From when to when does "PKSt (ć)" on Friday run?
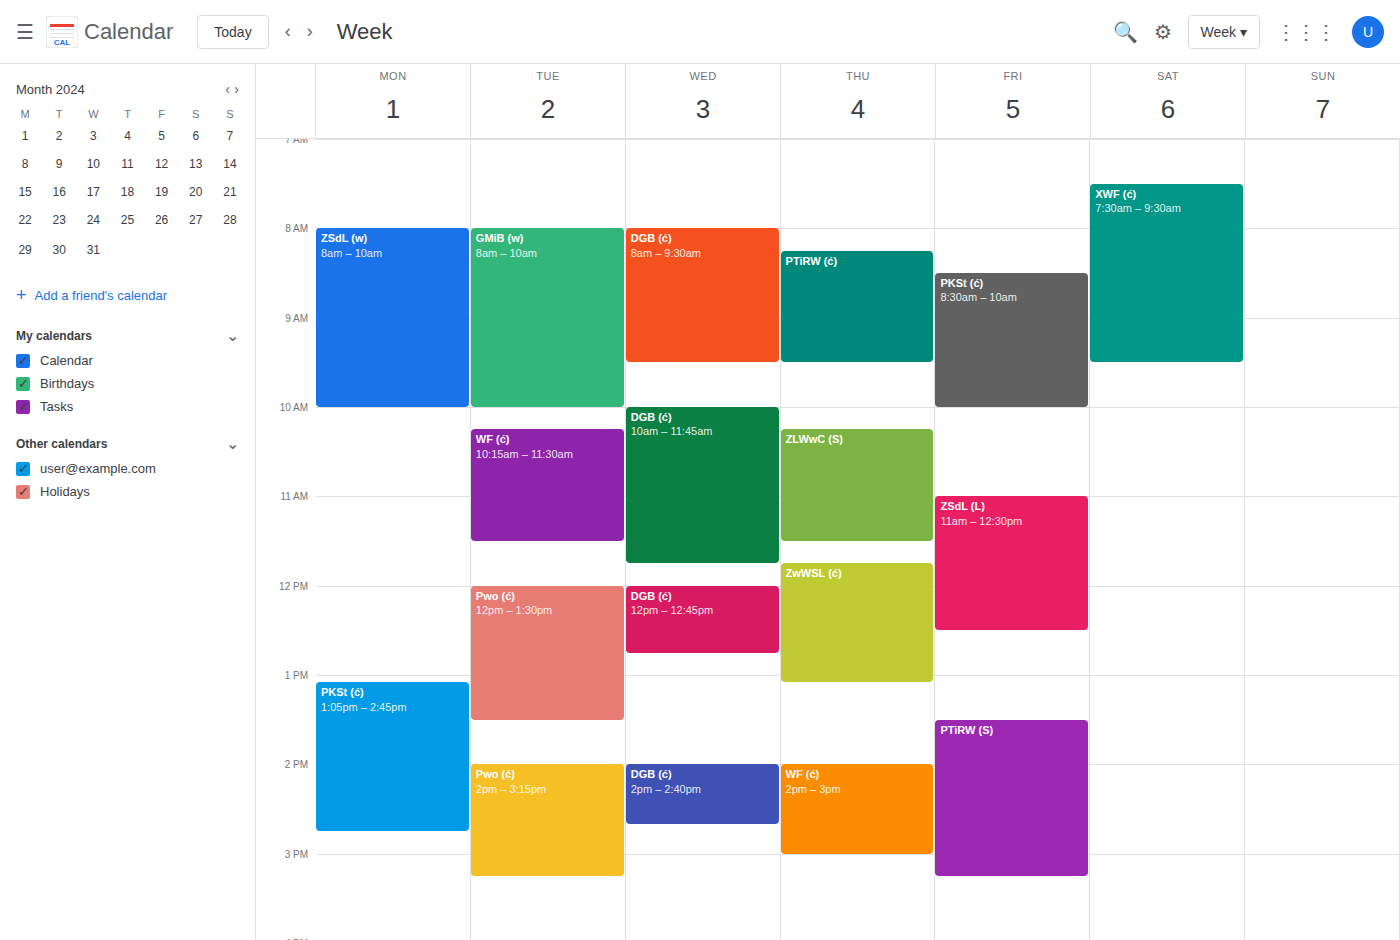
8:30 AM to 10:00 AM